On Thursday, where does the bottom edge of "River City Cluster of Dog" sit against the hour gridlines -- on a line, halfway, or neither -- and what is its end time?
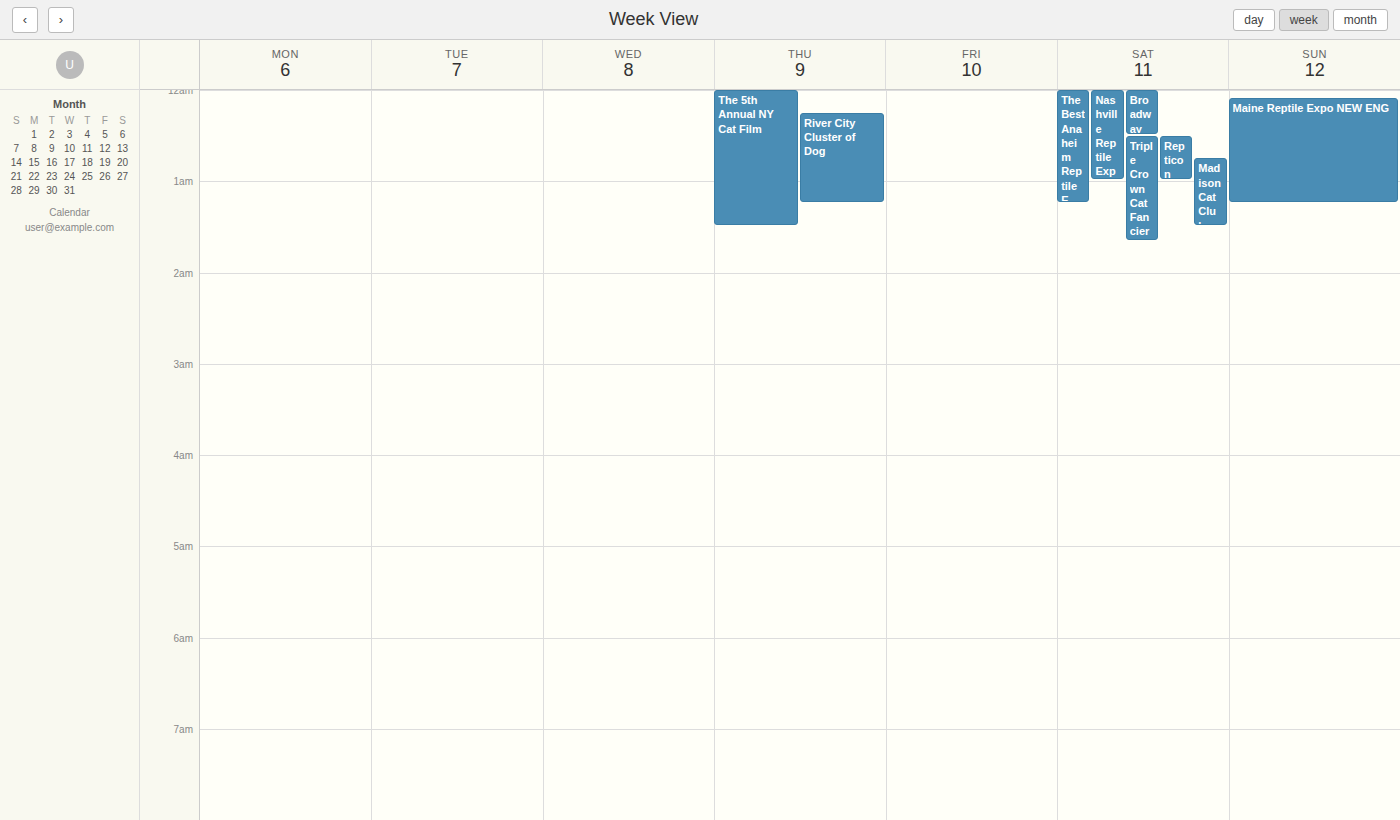
1:15 AM -- neither: a quarter of the way from the 1 AM line to the 2 AM line.